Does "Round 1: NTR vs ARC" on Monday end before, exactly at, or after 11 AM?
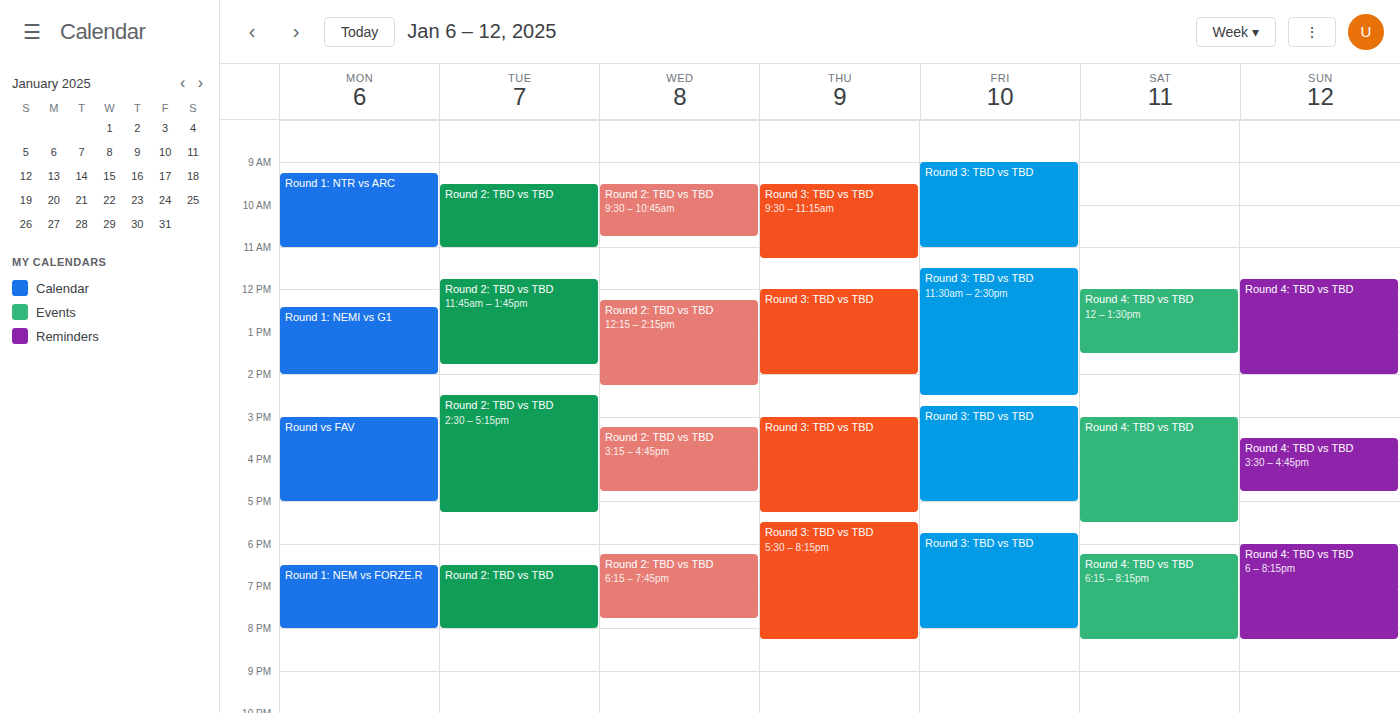
11:00 AM -- exactly at 11 AM, on the 11 AM line.